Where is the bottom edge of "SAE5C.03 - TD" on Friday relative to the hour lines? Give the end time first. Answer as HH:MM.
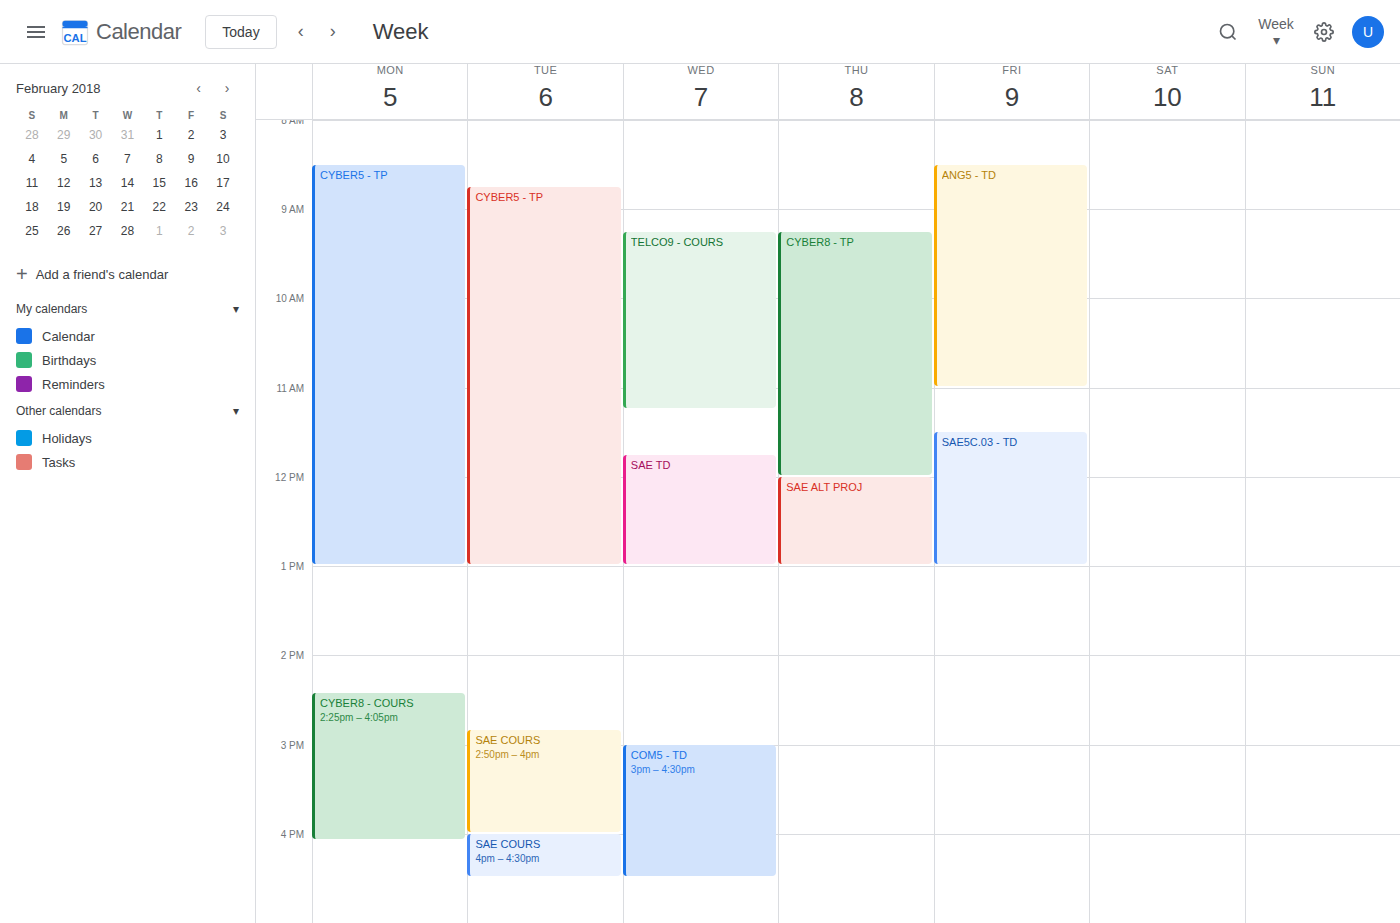
13:00 -- exactly on the 13:00 line.